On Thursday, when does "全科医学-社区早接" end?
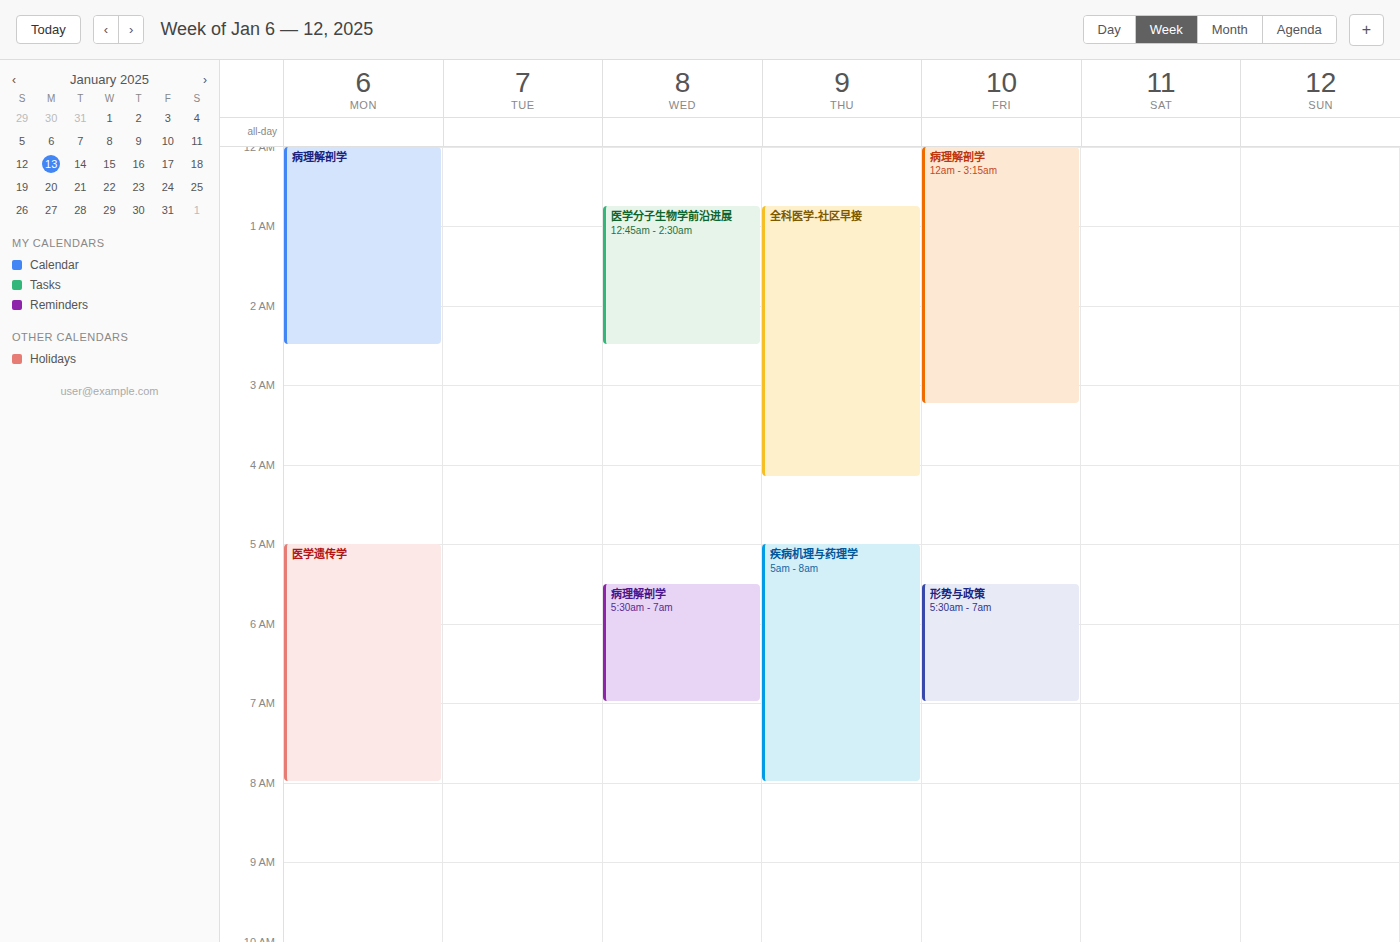
4:10 AM